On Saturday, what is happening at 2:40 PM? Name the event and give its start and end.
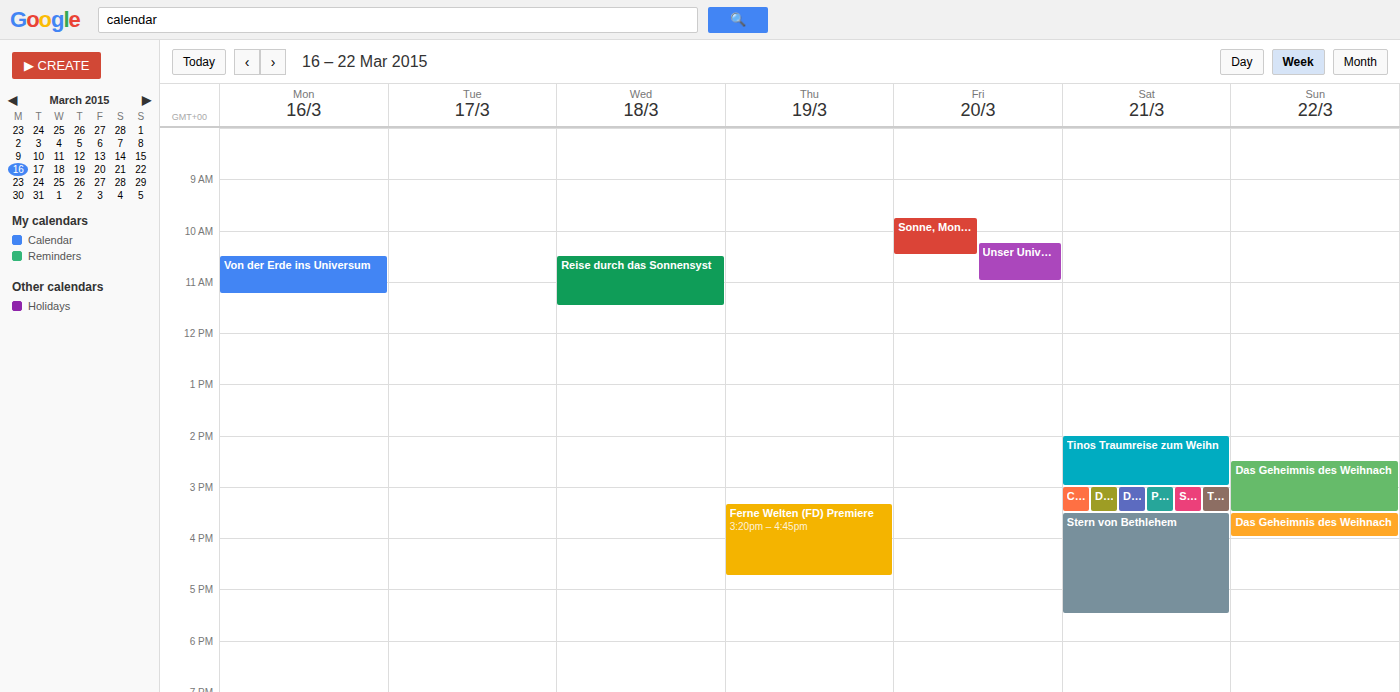
"Tinos Traumreise zum Weihn", 2:00 PM to 3:00 PM